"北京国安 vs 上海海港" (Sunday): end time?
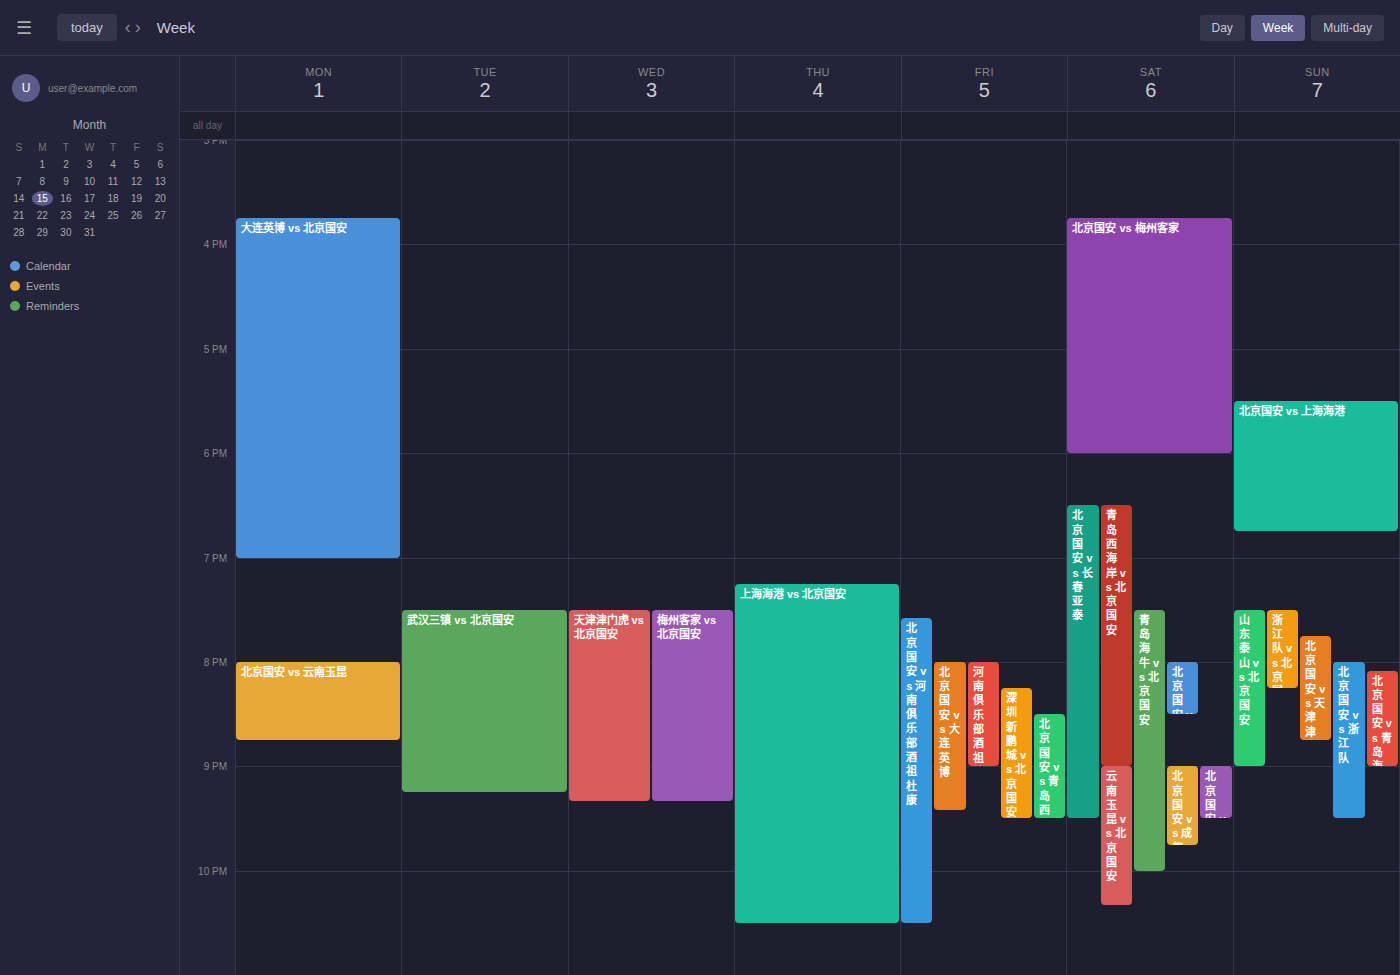
6:45 PM